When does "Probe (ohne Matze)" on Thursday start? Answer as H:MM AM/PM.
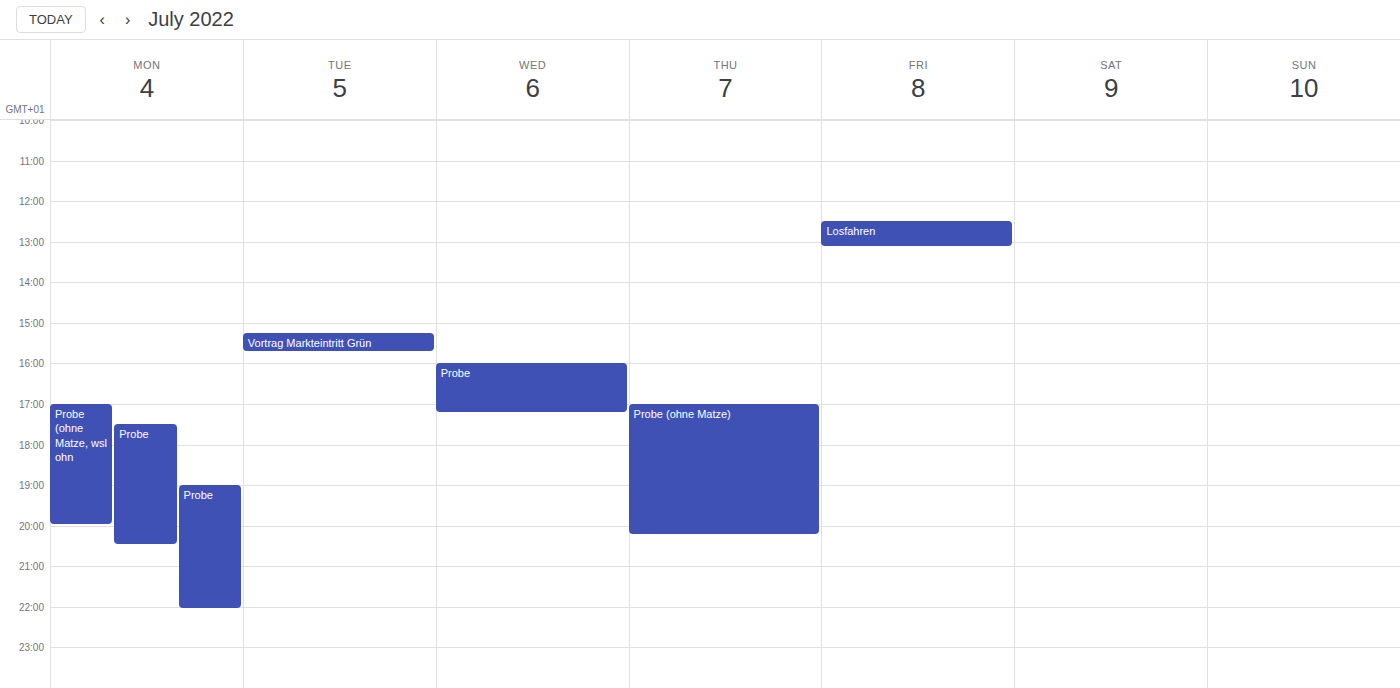
5:00 PM